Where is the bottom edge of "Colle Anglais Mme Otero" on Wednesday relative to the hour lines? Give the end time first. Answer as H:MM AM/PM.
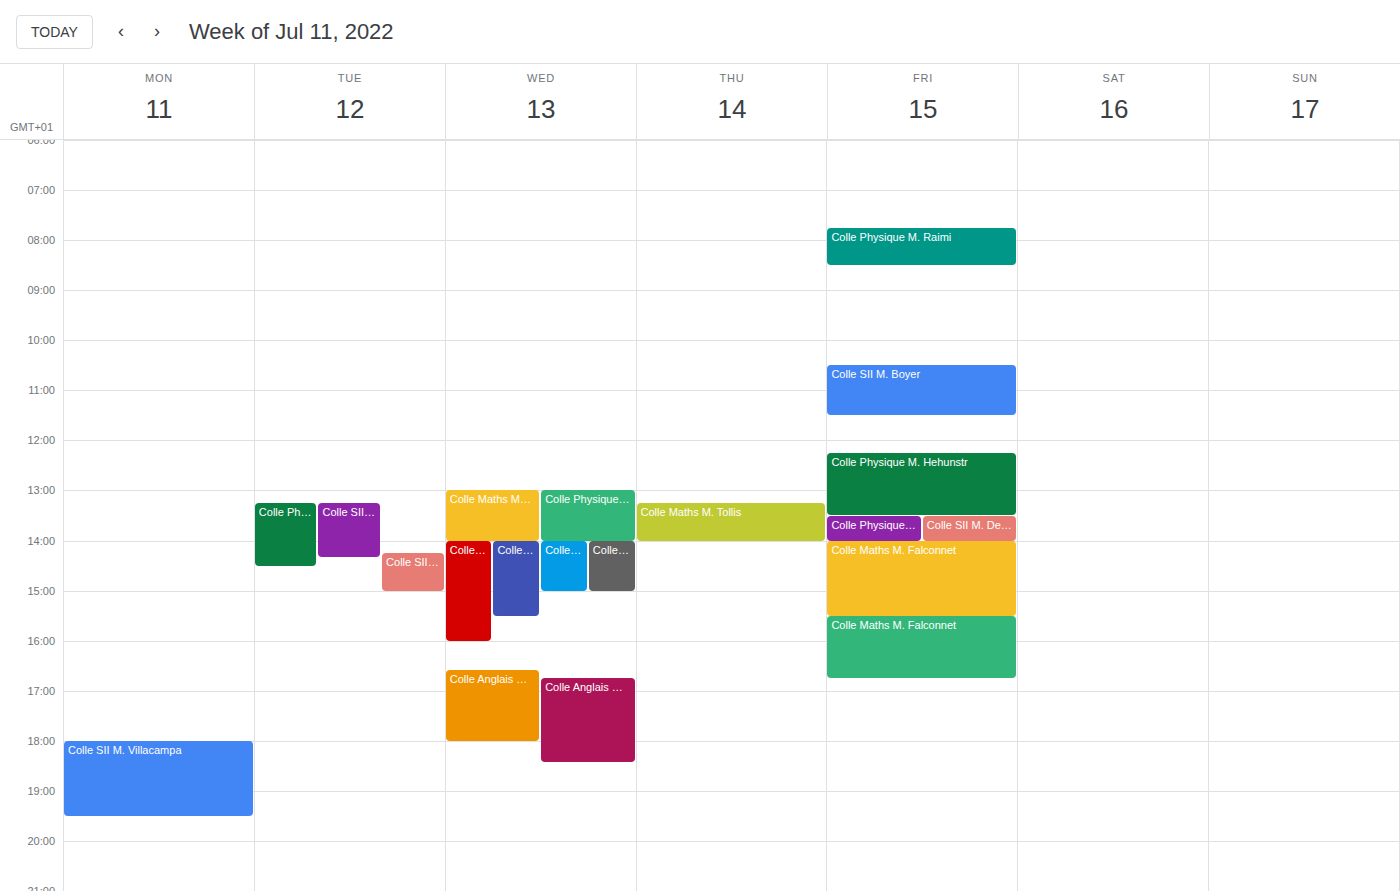
6:25 PM -- neither: 25 minutes below the 6 PM line and 35 minutes above the 7 PM line.